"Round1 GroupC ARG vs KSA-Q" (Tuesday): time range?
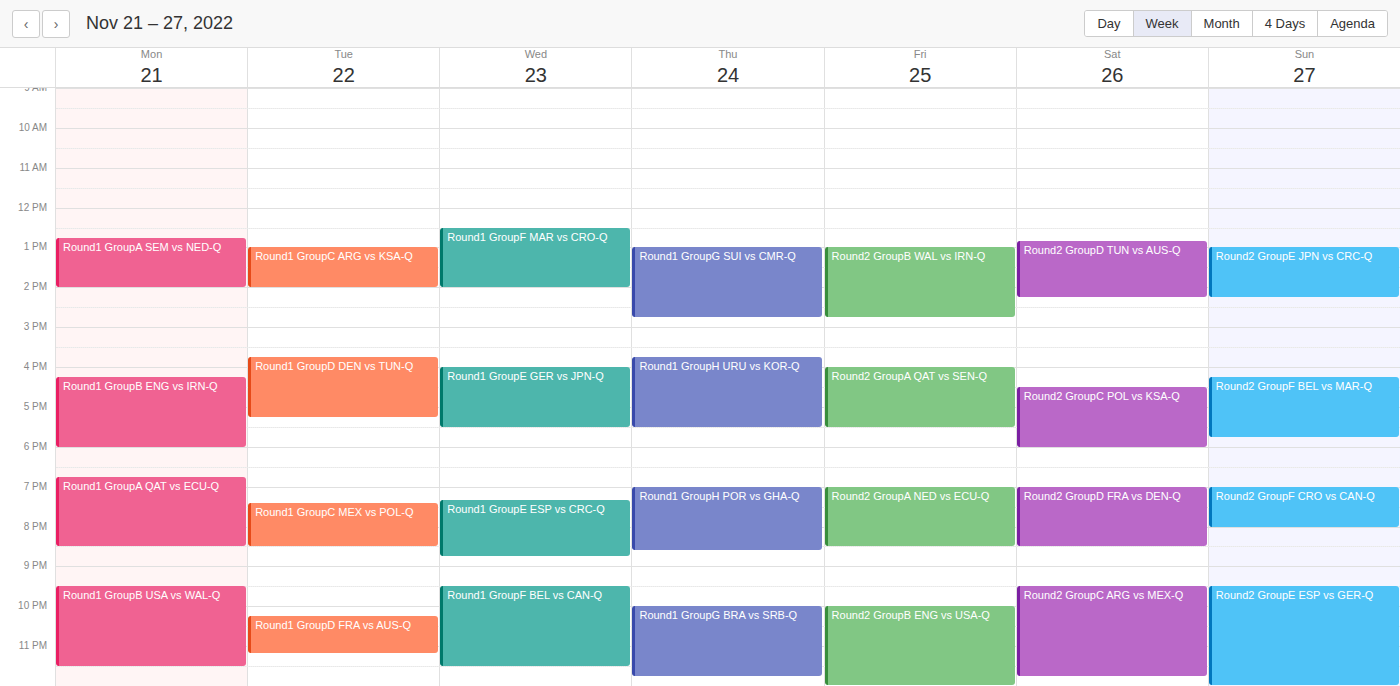
1:00 PM to 2:00 PM